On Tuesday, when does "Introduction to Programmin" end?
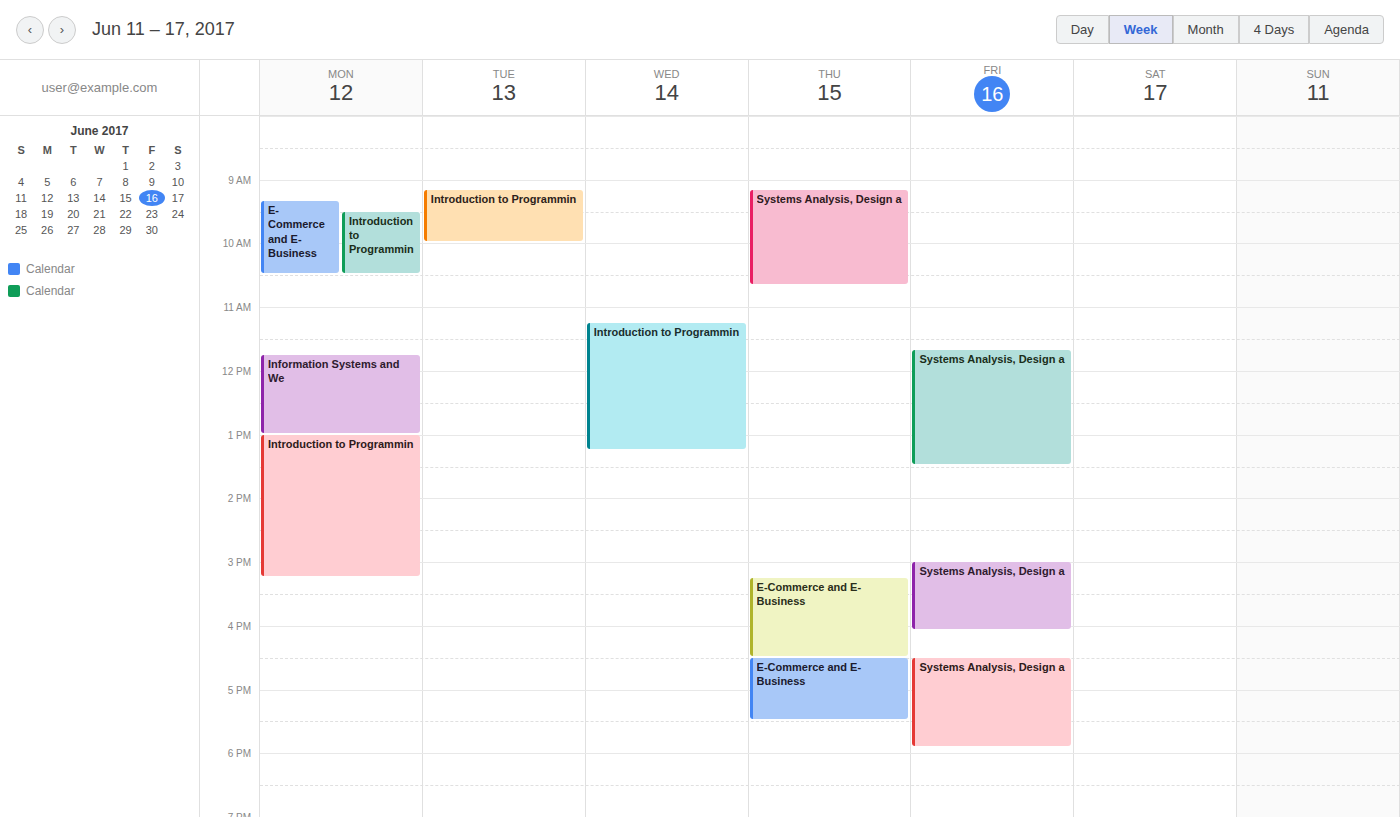
10:00 AM